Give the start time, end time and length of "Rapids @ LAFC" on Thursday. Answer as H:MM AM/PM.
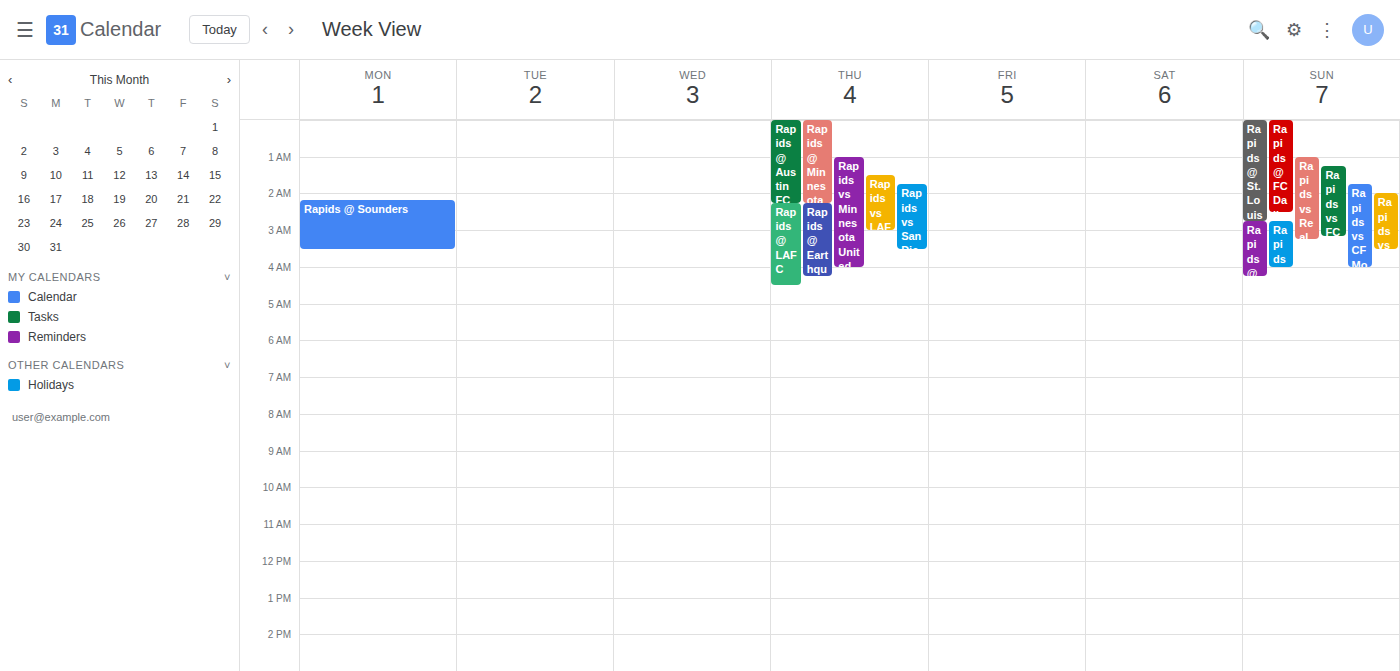
2:15 AM to 4:30 AM, 2 hours 15 minutes